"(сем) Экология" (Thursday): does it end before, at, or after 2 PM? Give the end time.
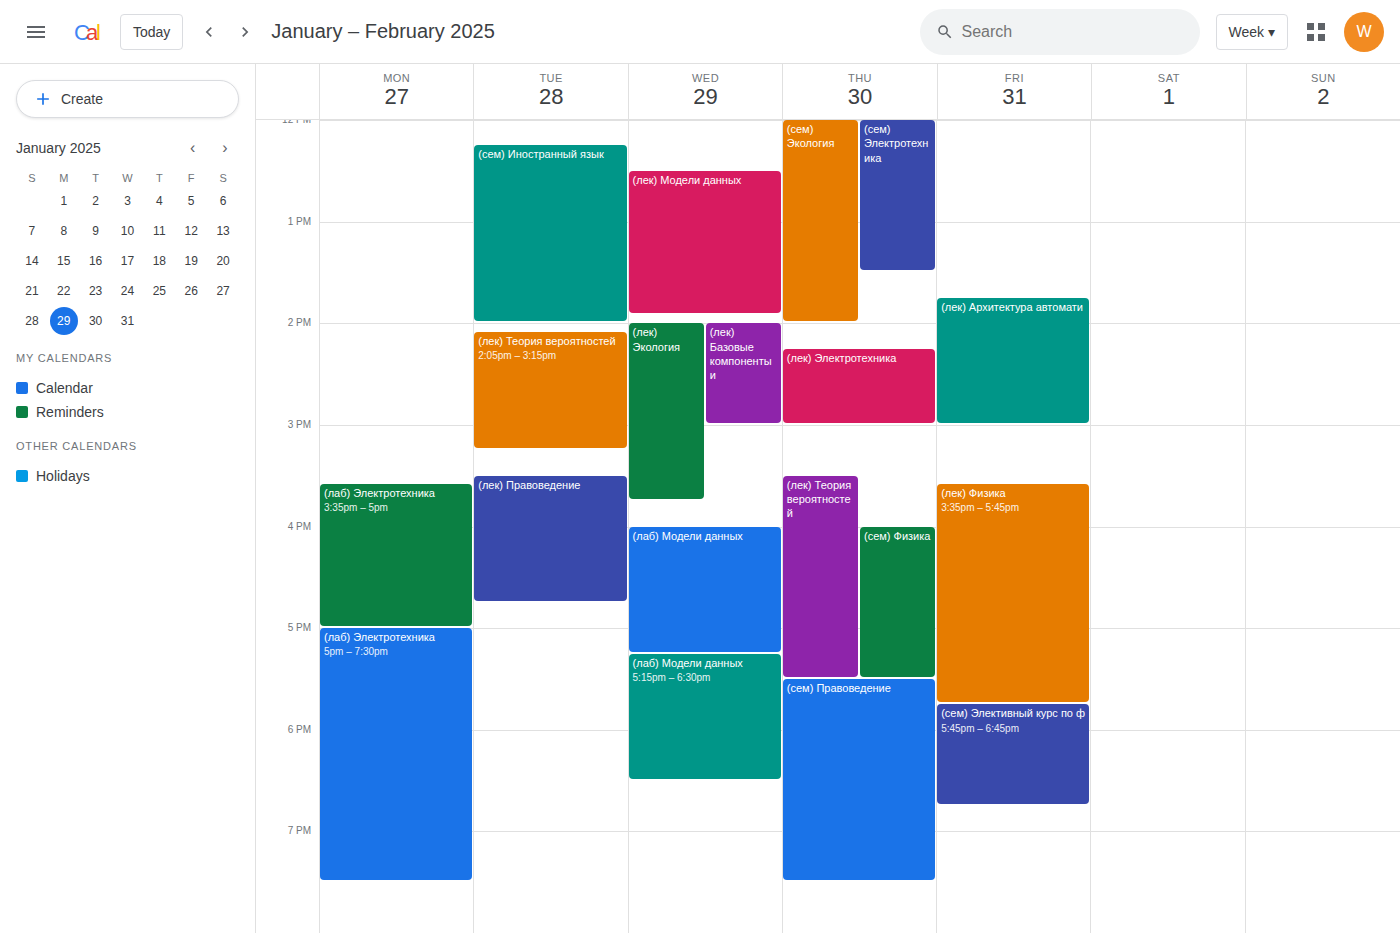
2:00 PM -- exactly at 2 PM, on the 2 PM line.